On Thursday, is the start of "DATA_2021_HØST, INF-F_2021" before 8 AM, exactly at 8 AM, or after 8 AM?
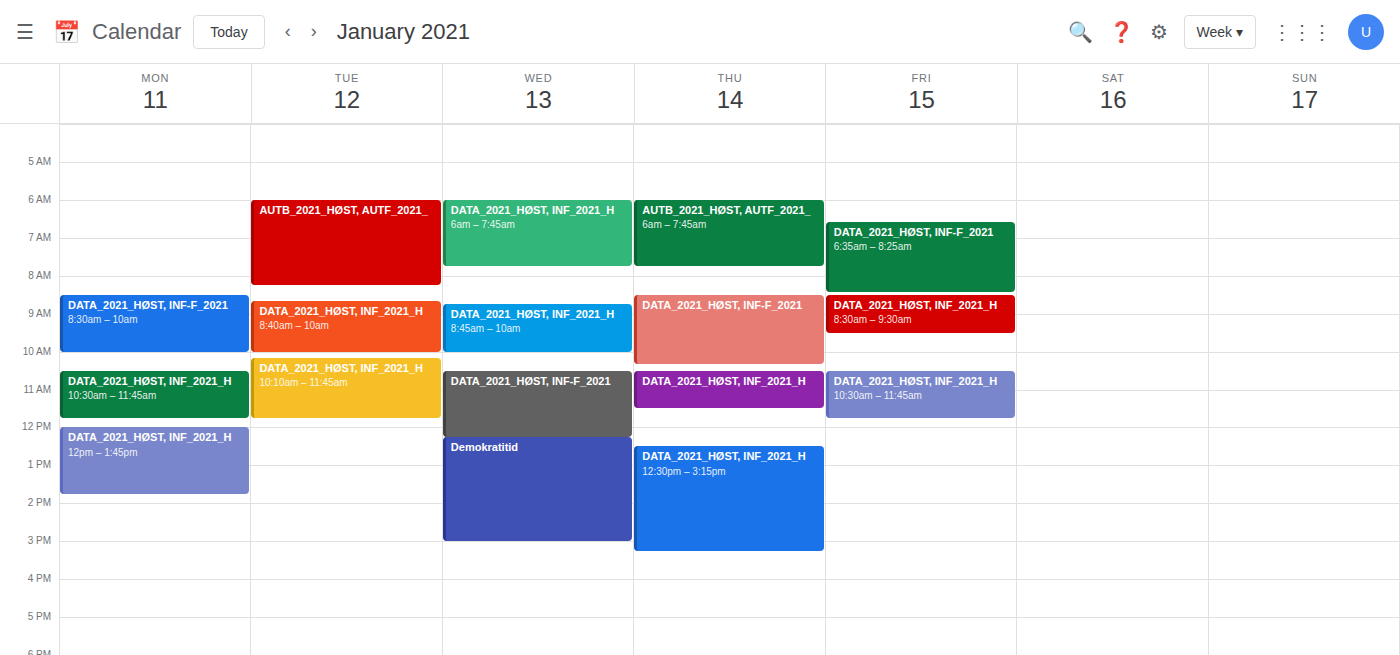
8:30 AM -- after 8 AM, 30 minutes below the 8 AM line.